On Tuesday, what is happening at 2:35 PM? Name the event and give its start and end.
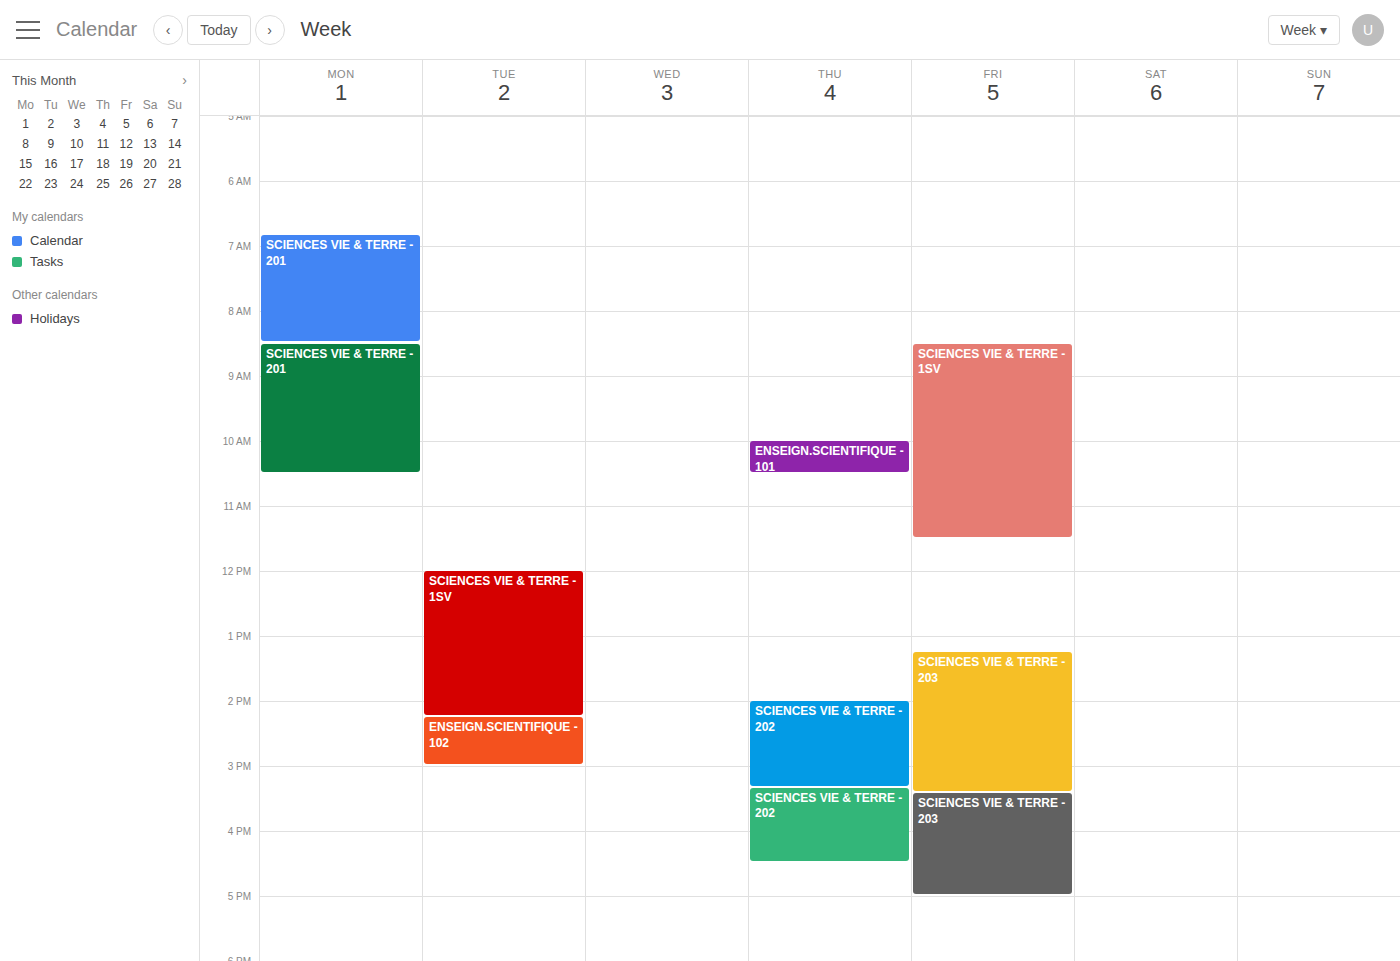
"ENSEIGN.SCIENTIFIQUE - 102", 2:15 PM to 3:00 PM